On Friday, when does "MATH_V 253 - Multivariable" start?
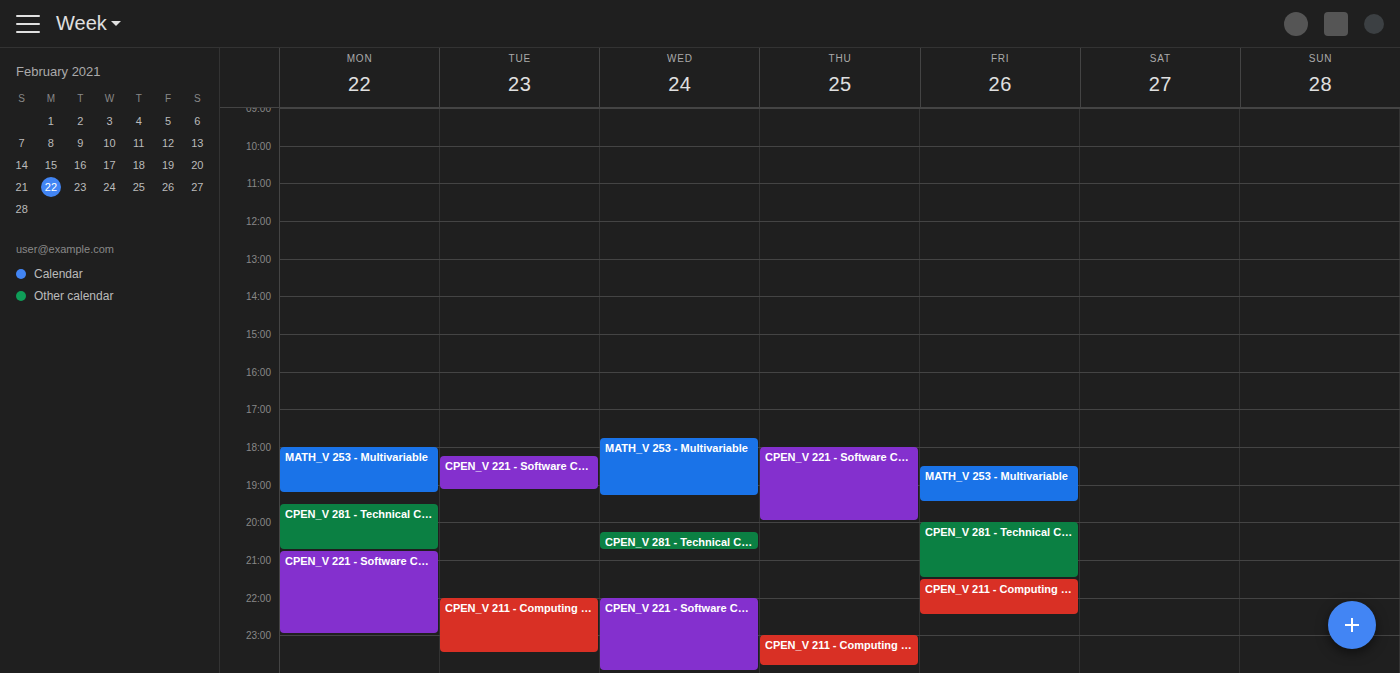
18:30